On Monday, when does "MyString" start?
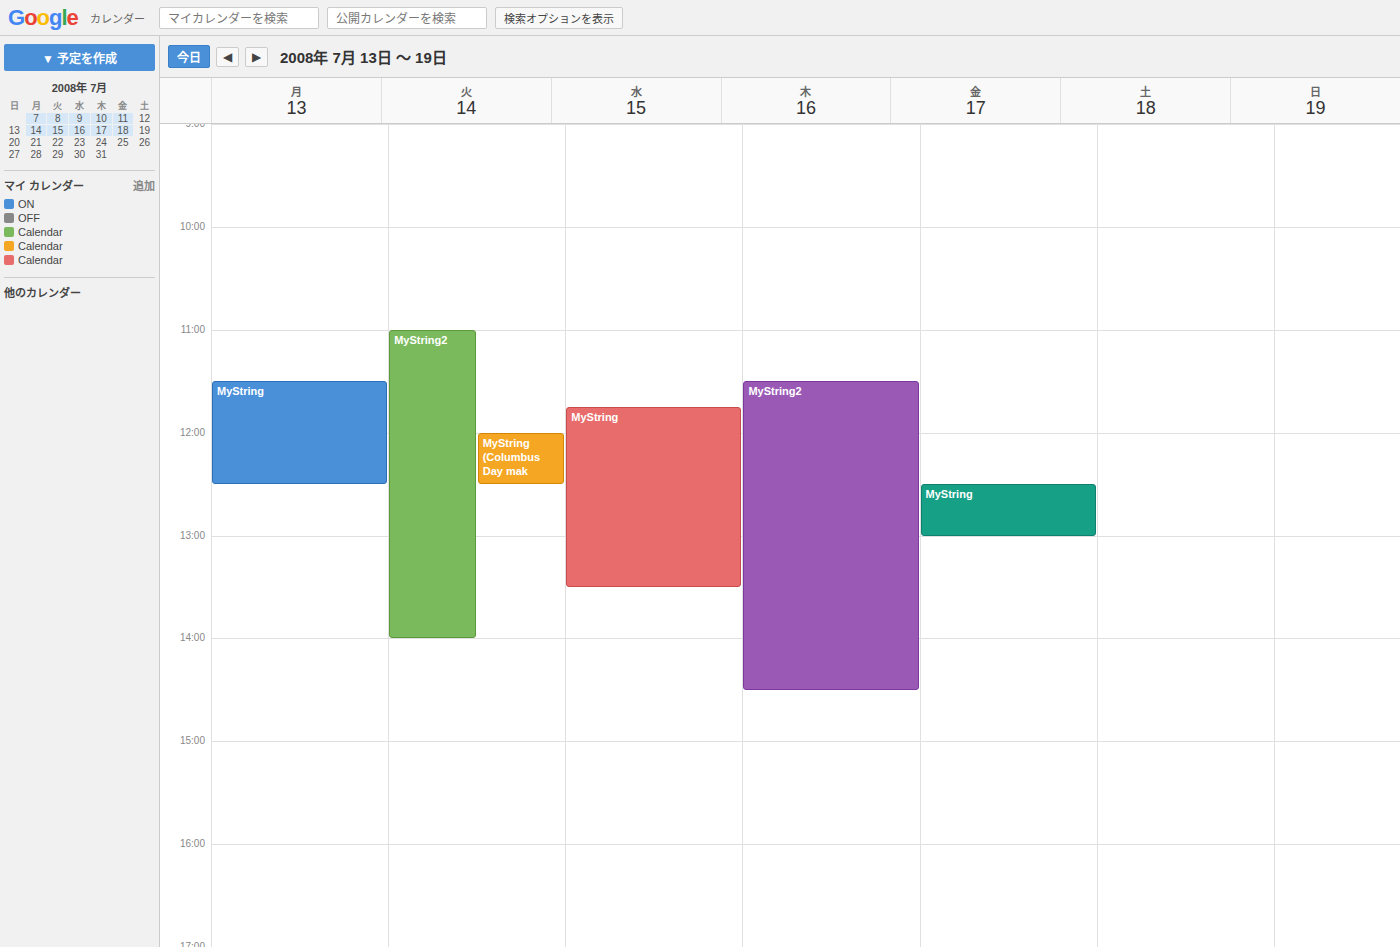
11:30 AM